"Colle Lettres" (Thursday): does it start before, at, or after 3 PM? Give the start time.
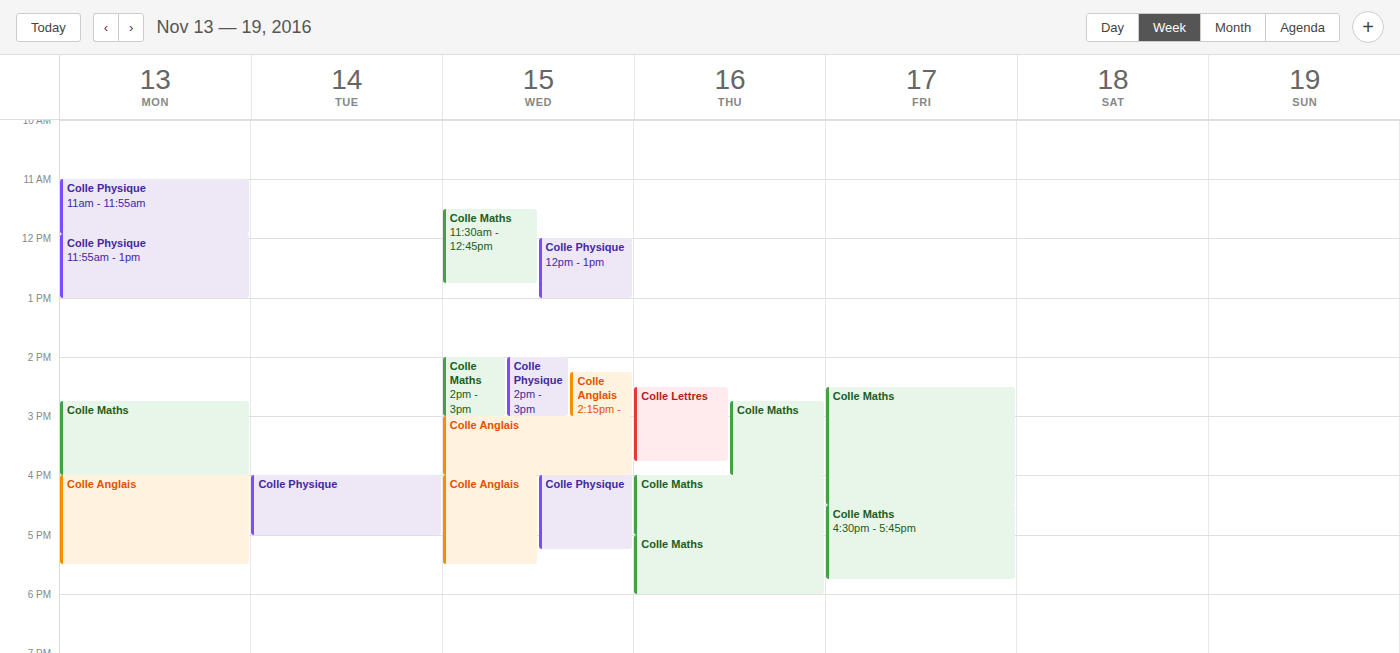
2:30 PM -- before 3 PM, 30 minutes above the 3 PM line.